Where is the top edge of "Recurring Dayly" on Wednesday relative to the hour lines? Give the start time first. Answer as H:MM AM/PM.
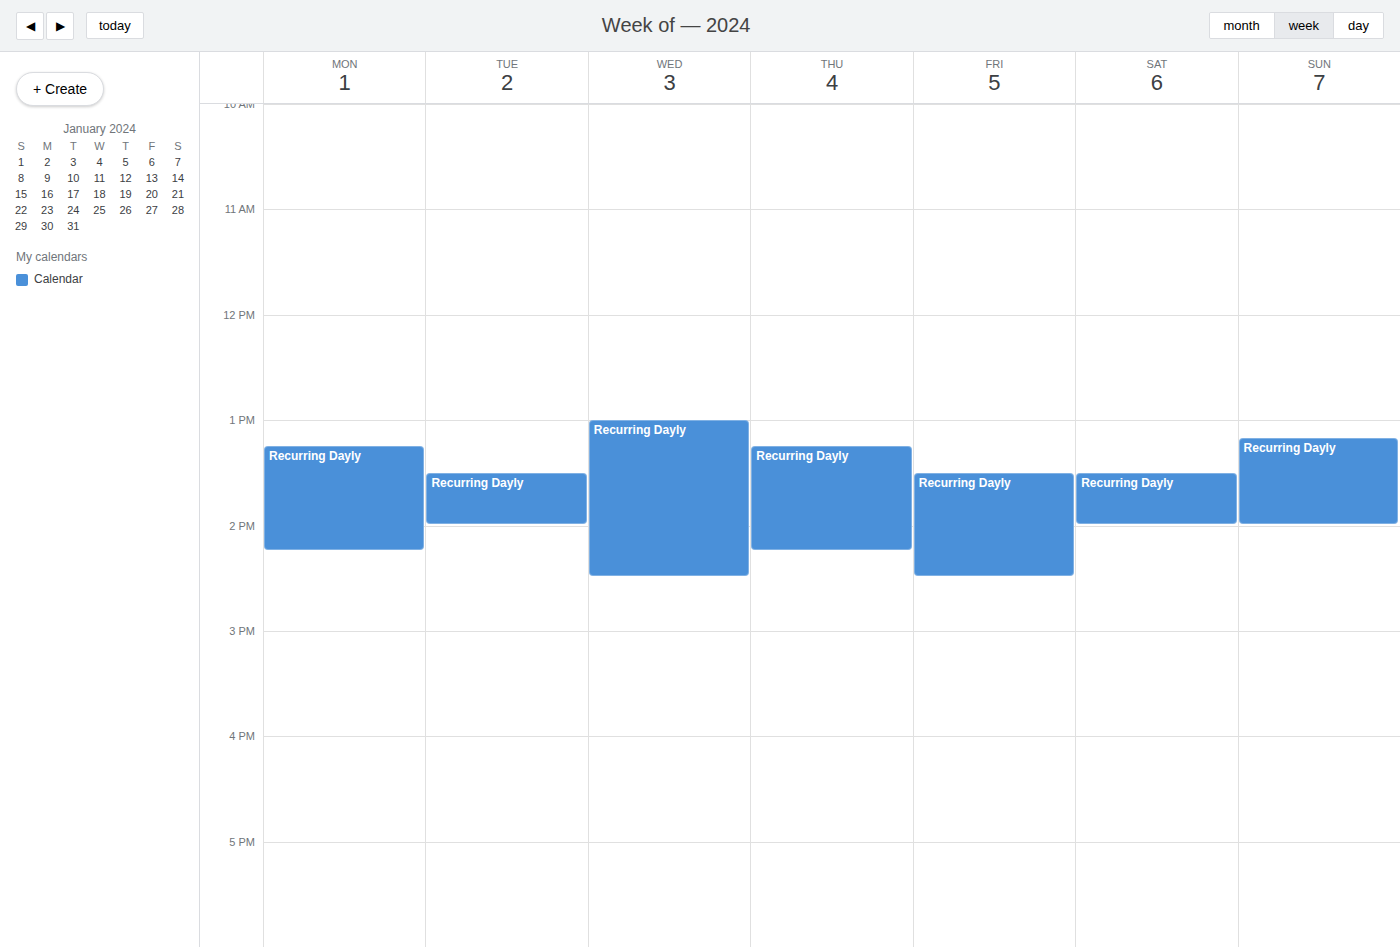
1:00 PM -- exactly on the 1 PM line.